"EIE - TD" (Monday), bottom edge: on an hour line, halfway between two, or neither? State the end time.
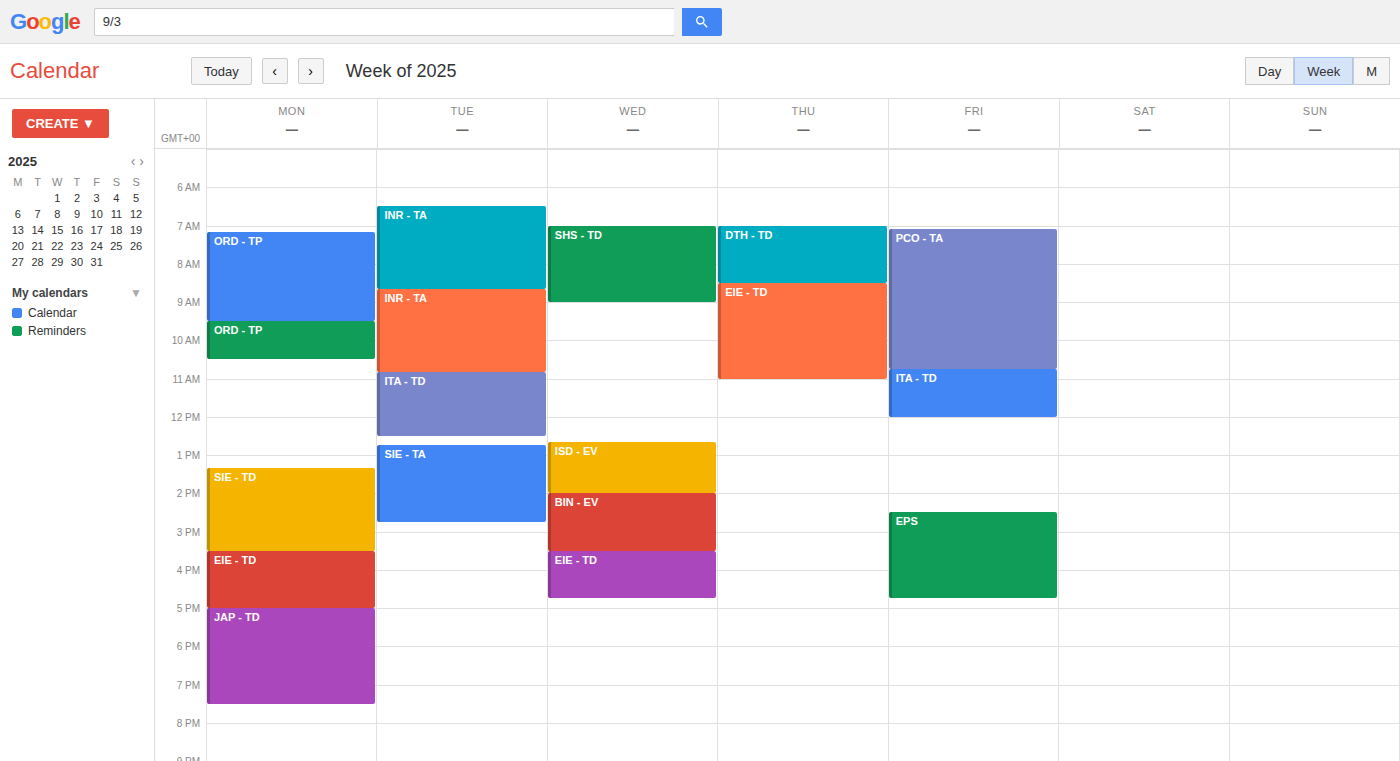
17:00 -- exactly on the 17:00 line.